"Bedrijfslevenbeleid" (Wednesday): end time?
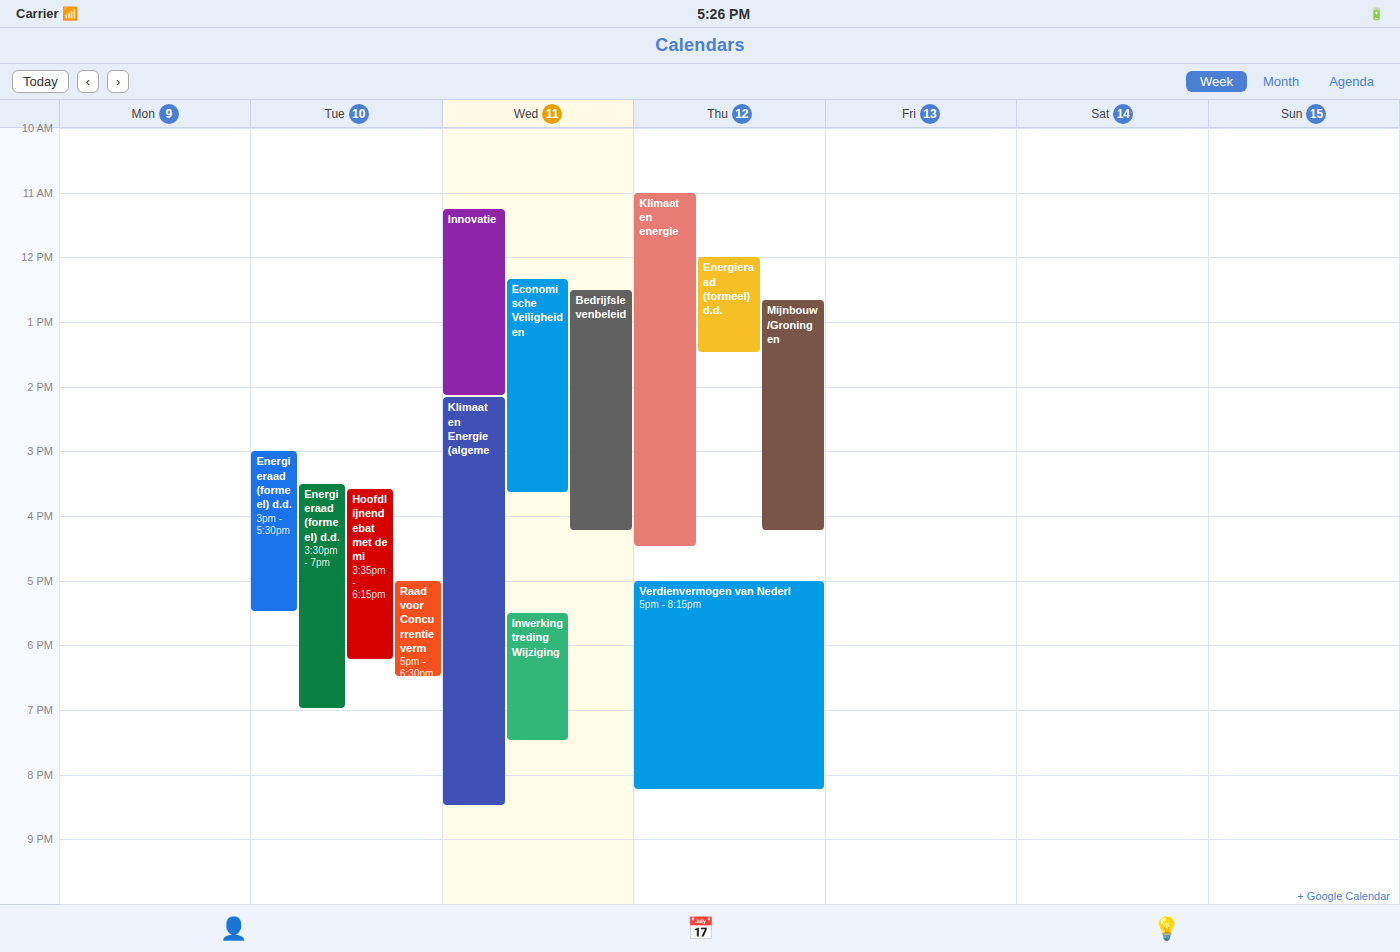
4:15 PM